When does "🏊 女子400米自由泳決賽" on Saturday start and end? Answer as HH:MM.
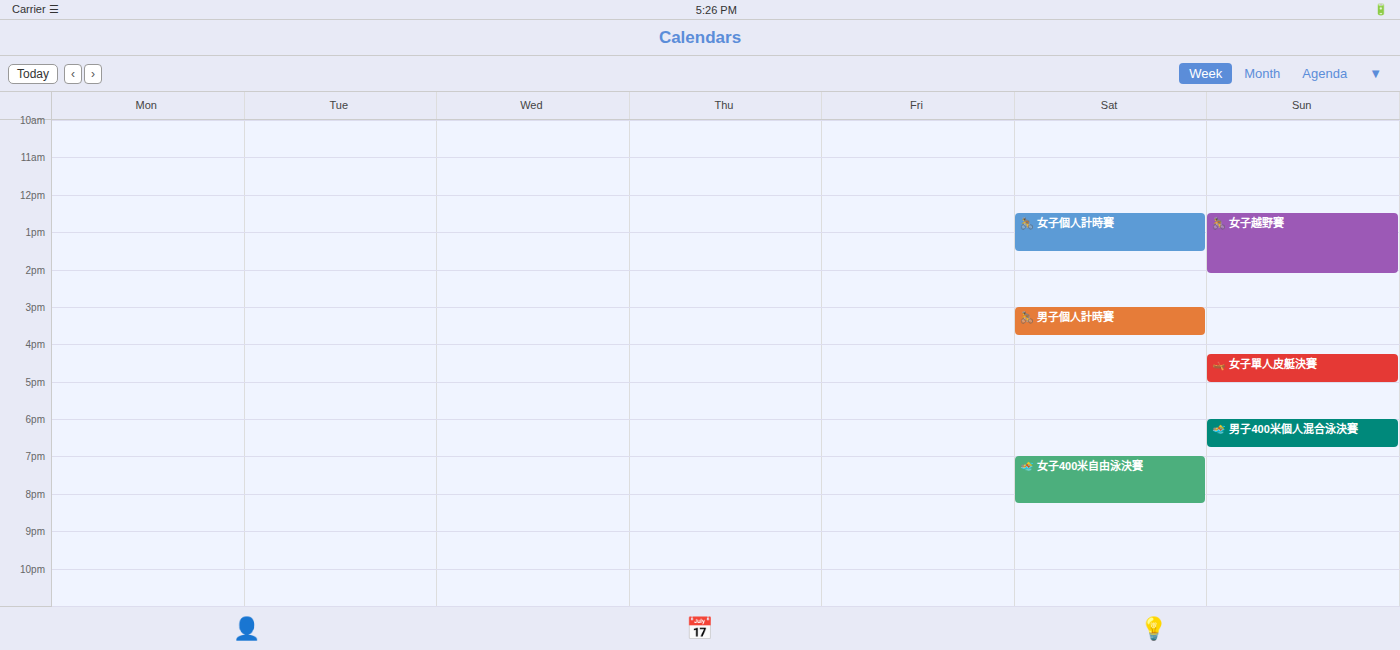
19:00 to 20:15